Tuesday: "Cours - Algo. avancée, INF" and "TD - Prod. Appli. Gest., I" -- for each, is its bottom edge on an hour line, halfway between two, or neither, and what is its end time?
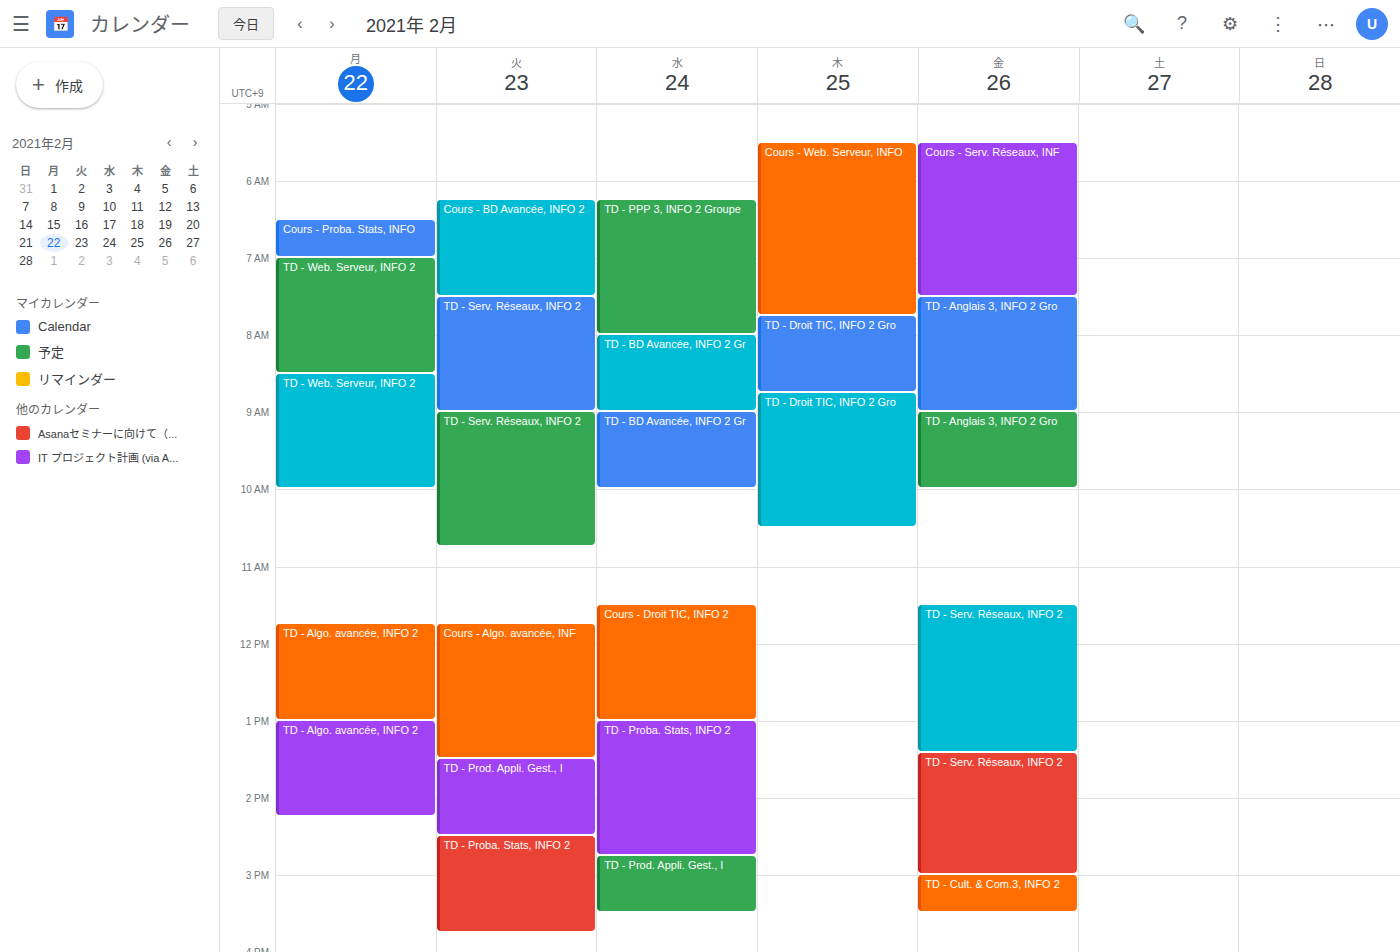
"Cours - Algo. avancée, INF": 1:30 PM, halfway between the 1 PM and 2 PM lines. "TD - Prod. Appli. Gest., I": 2:30 PM, halfway between the 2 PM and 3 PM lines.